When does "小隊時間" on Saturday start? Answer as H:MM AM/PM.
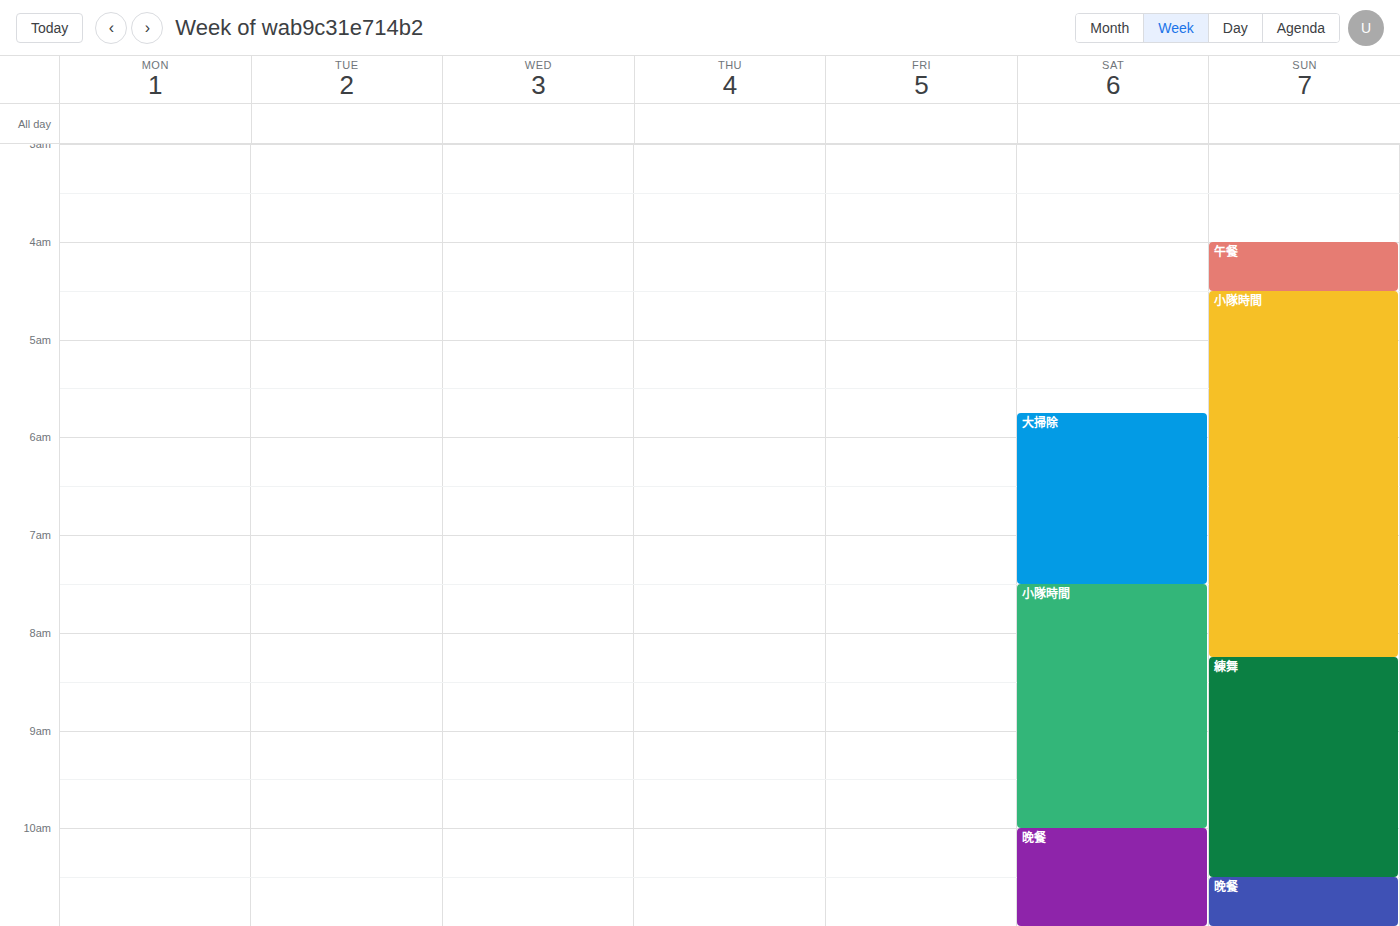
7:30 AM